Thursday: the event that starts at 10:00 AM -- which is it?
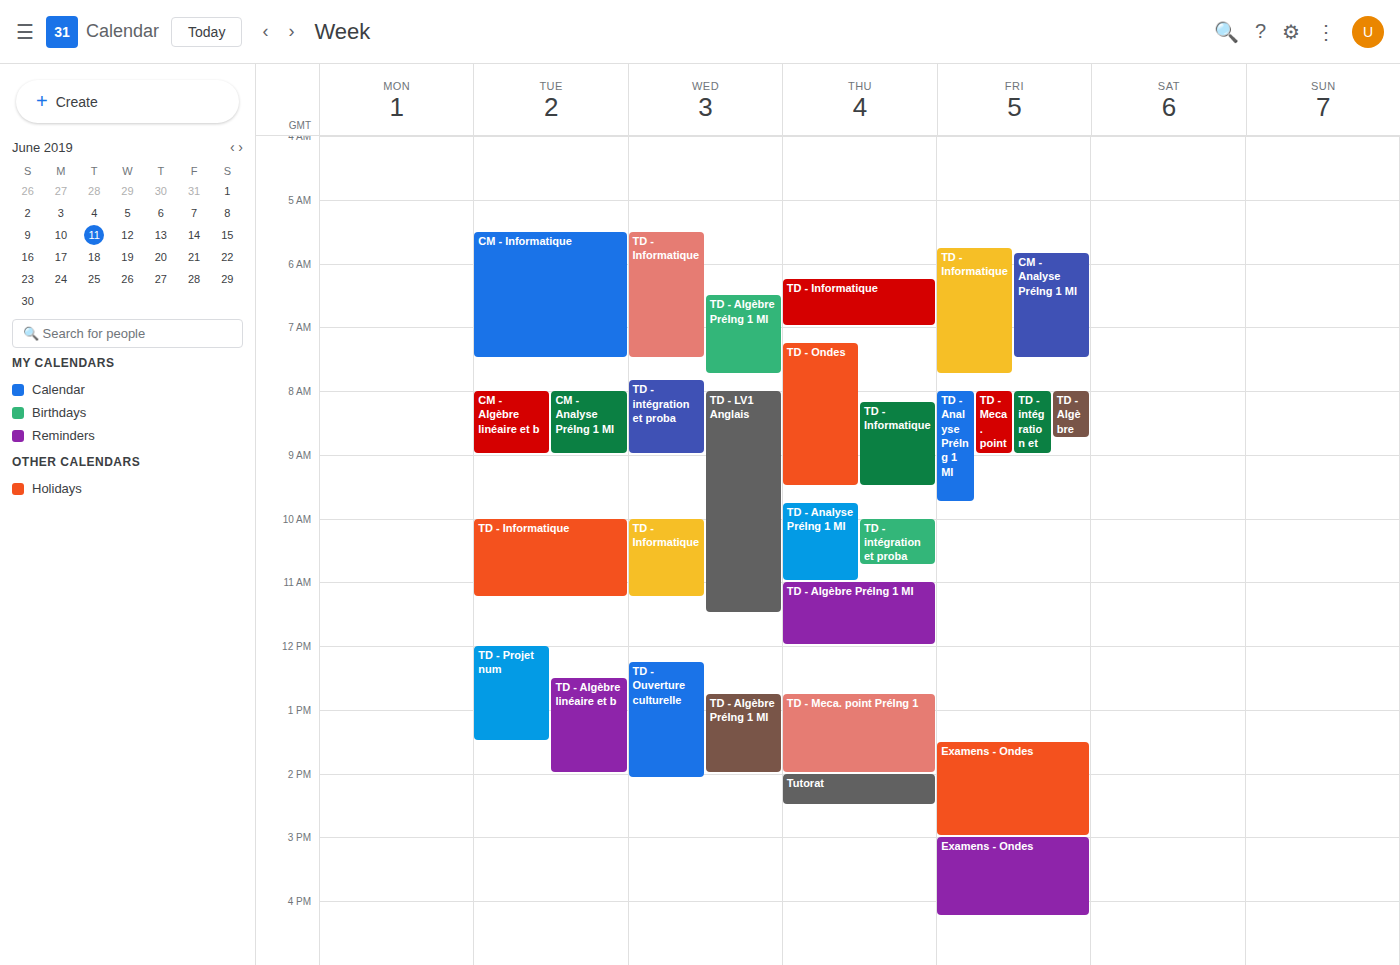
"TD - intégration et proba"